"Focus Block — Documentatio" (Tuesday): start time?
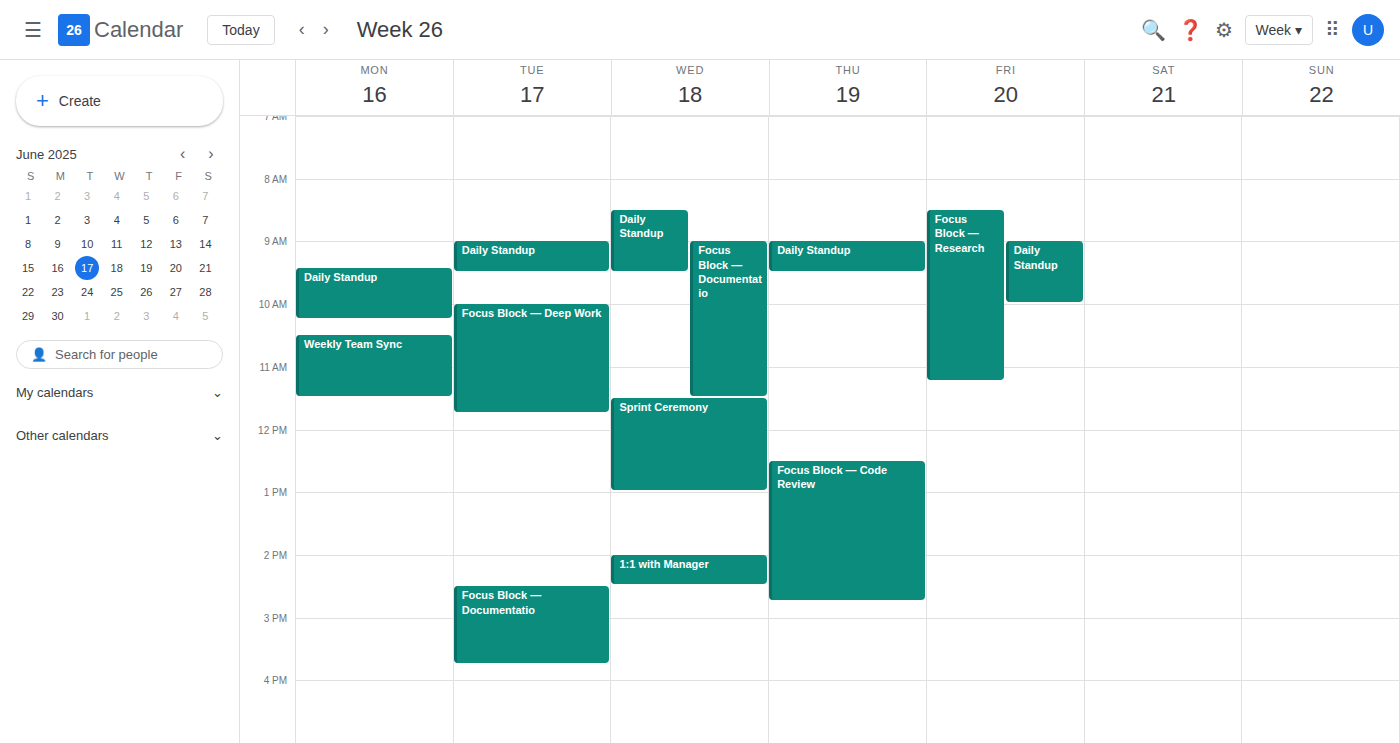
2:30 PM